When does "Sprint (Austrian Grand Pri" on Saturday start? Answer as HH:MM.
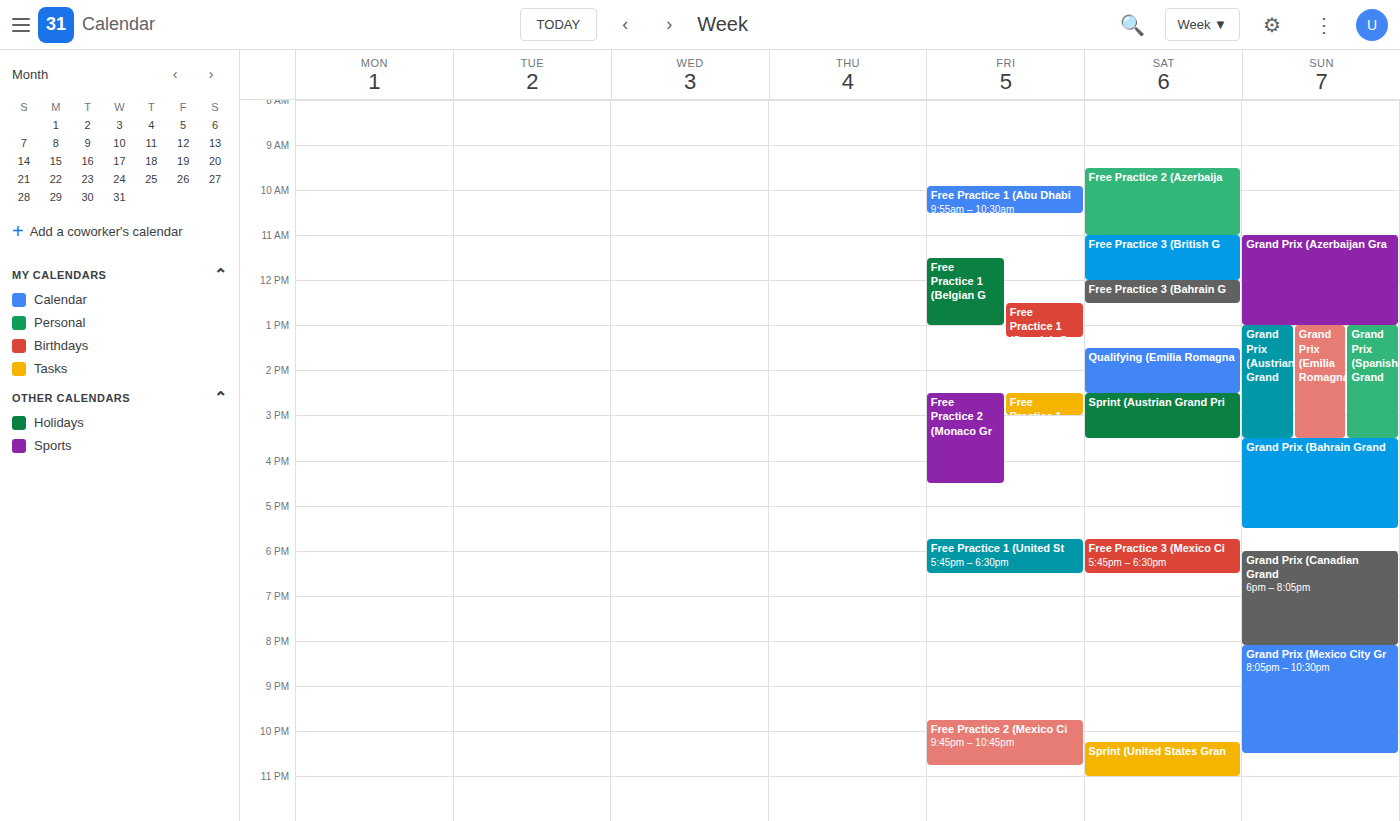
14:30